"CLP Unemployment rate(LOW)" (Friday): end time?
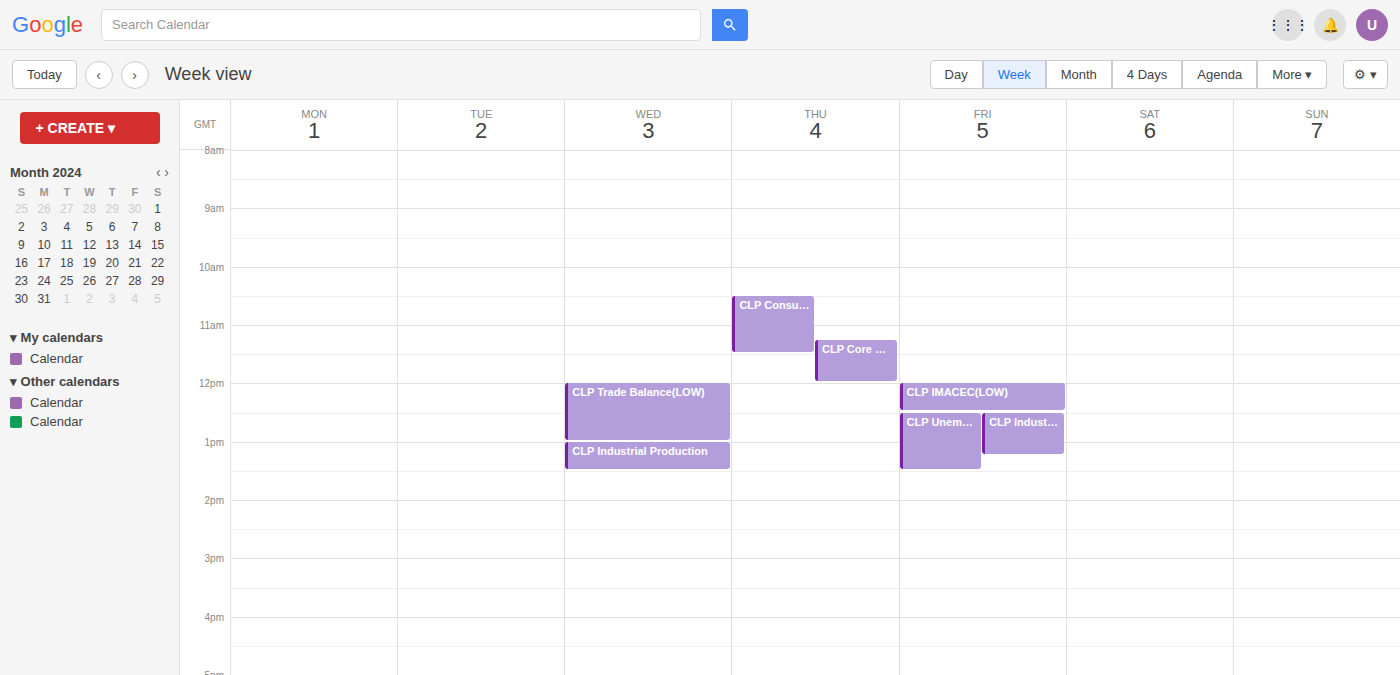
1:30 PM